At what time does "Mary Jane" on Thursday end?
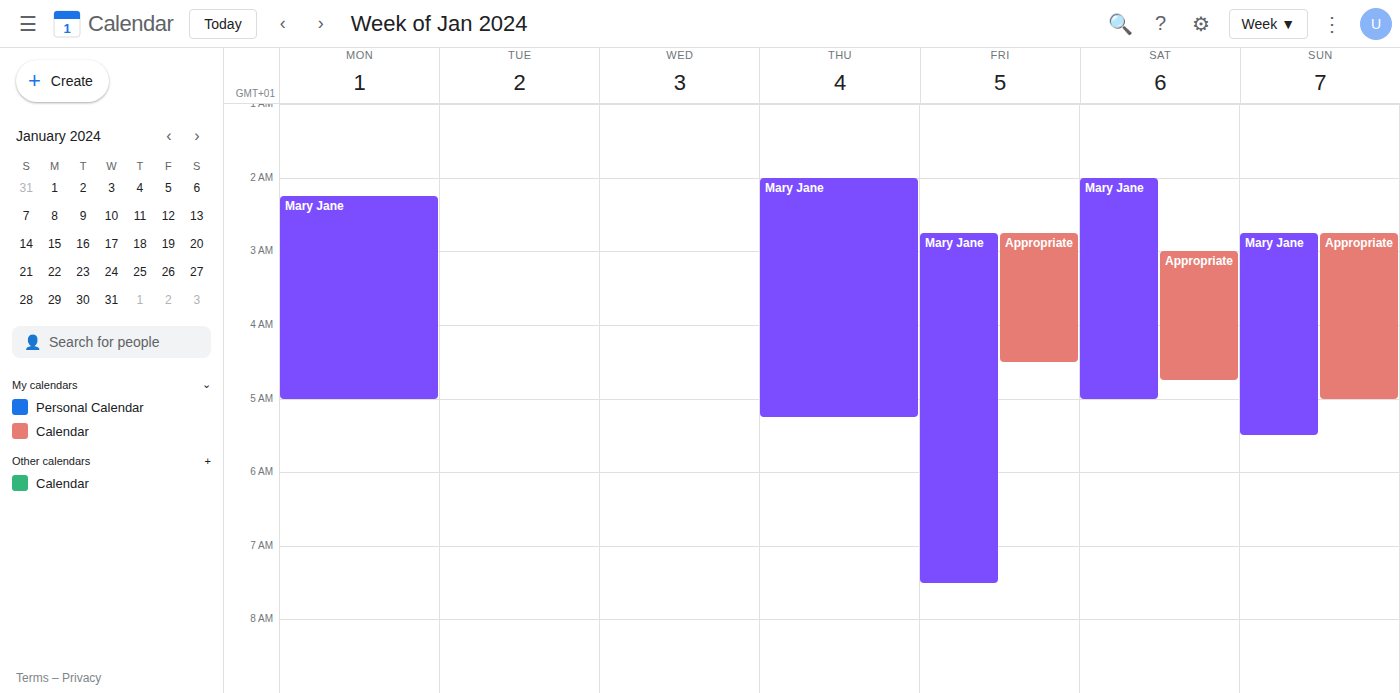
5:15 AM